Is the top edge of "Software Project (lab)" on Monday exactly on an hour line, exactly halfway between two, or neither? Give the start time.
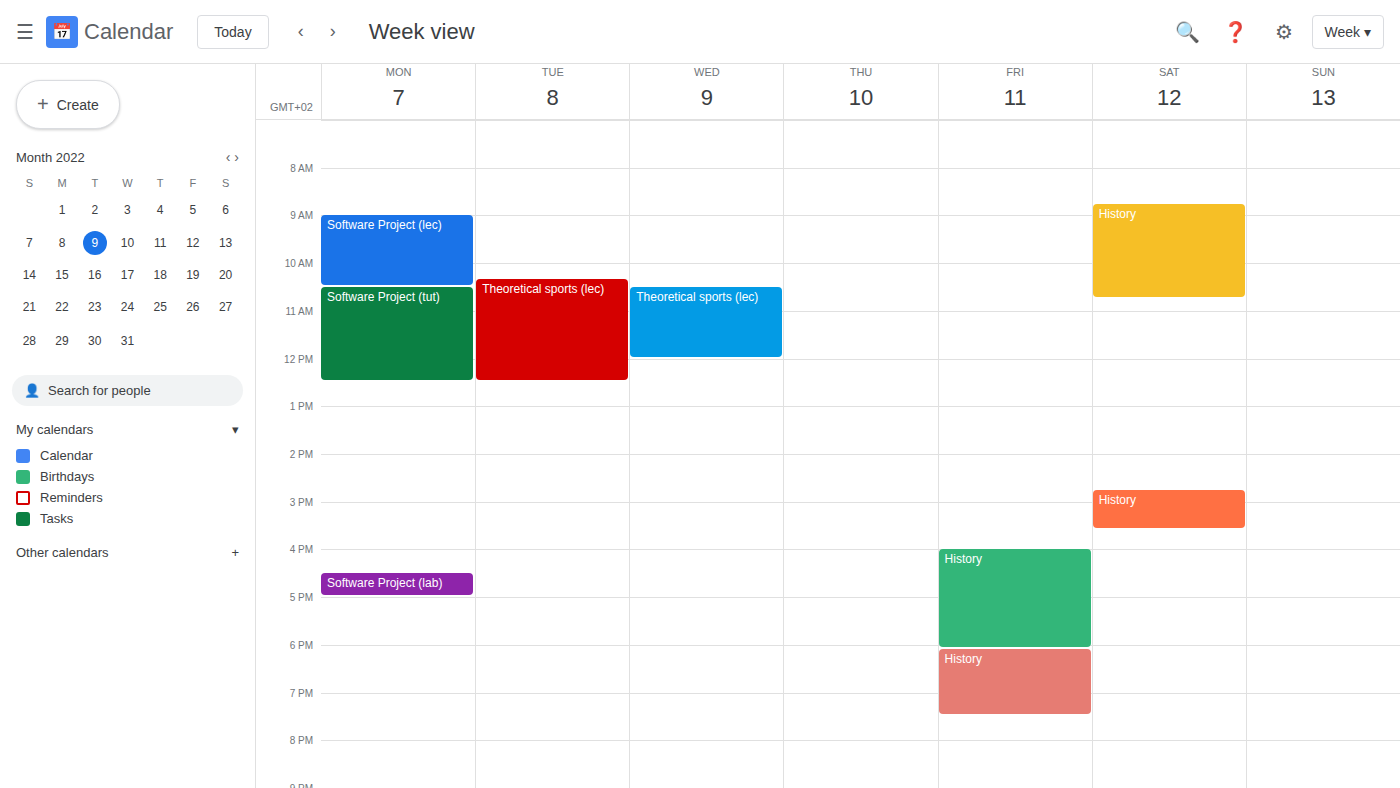
4:30 PM -- halfway between the 4 PM and 5 PM lines.